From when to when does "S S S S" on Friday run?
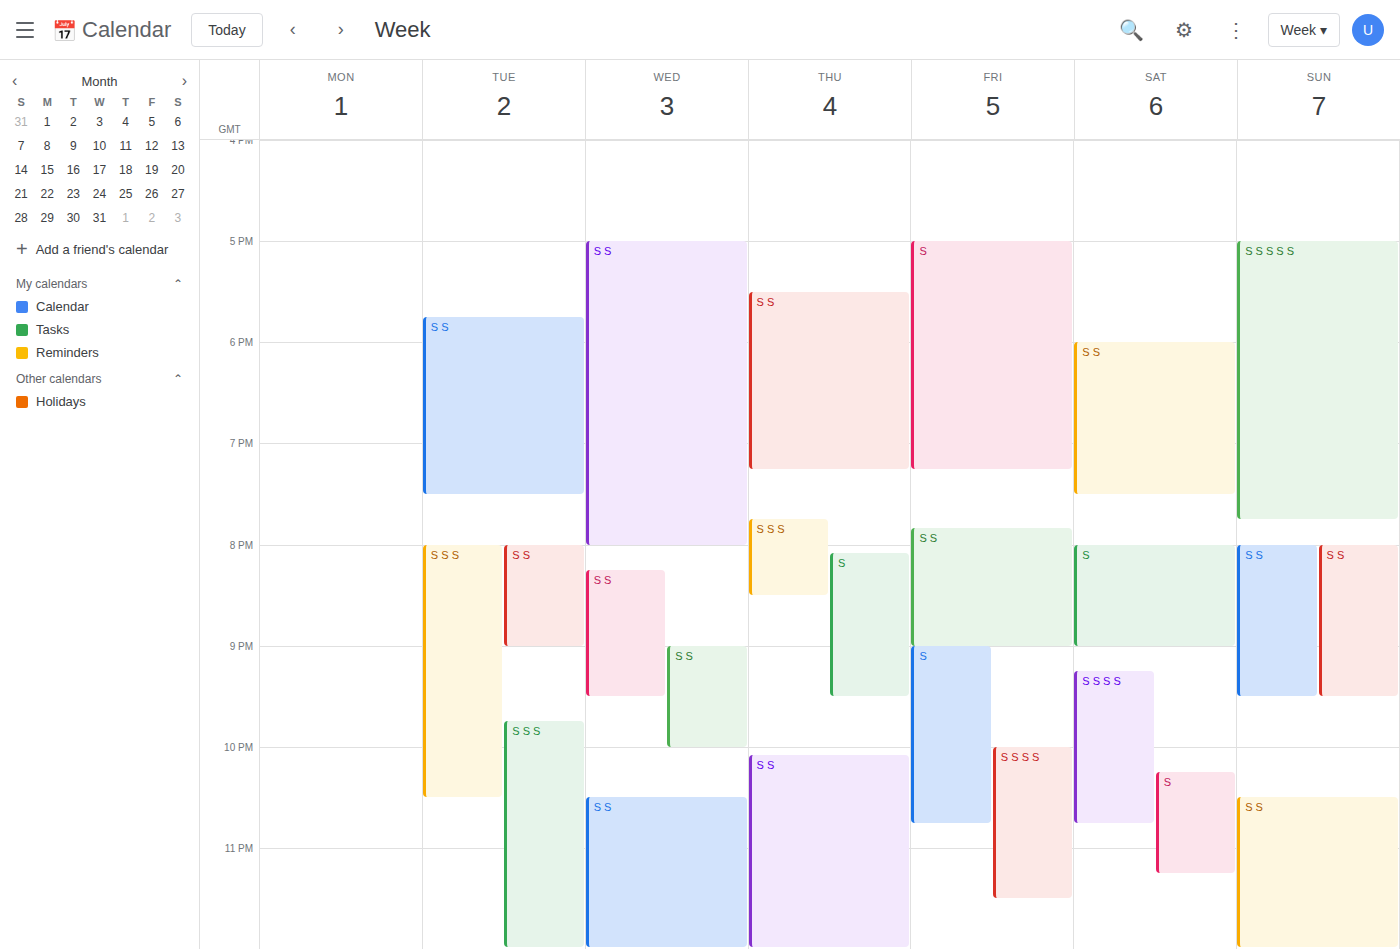
10:00 PM to 11:30 PM